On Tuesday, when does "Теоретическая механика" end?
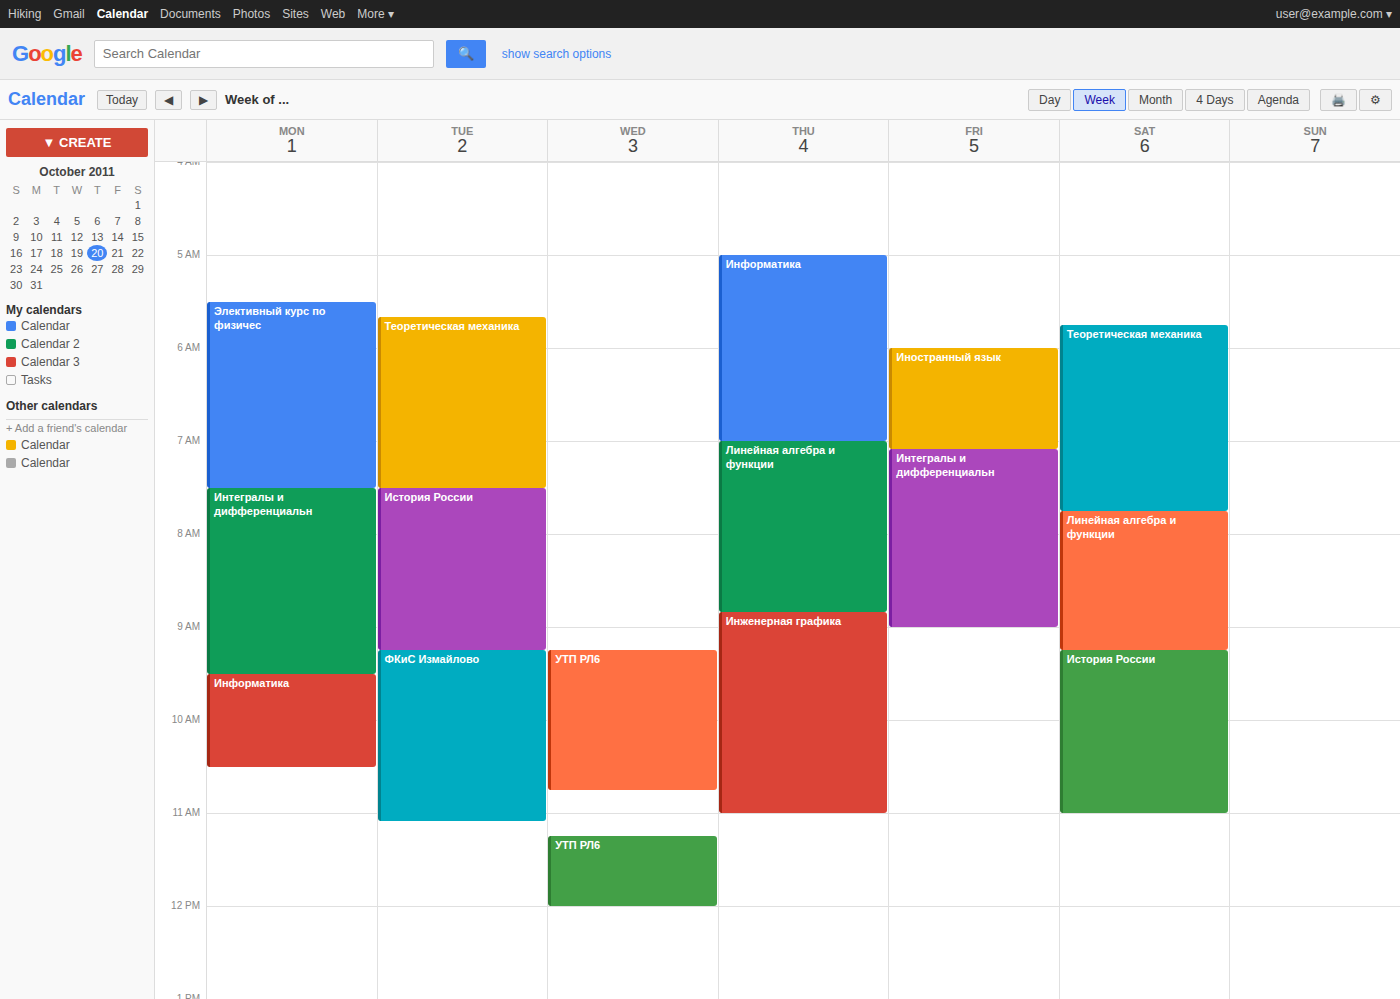
7:30 AM